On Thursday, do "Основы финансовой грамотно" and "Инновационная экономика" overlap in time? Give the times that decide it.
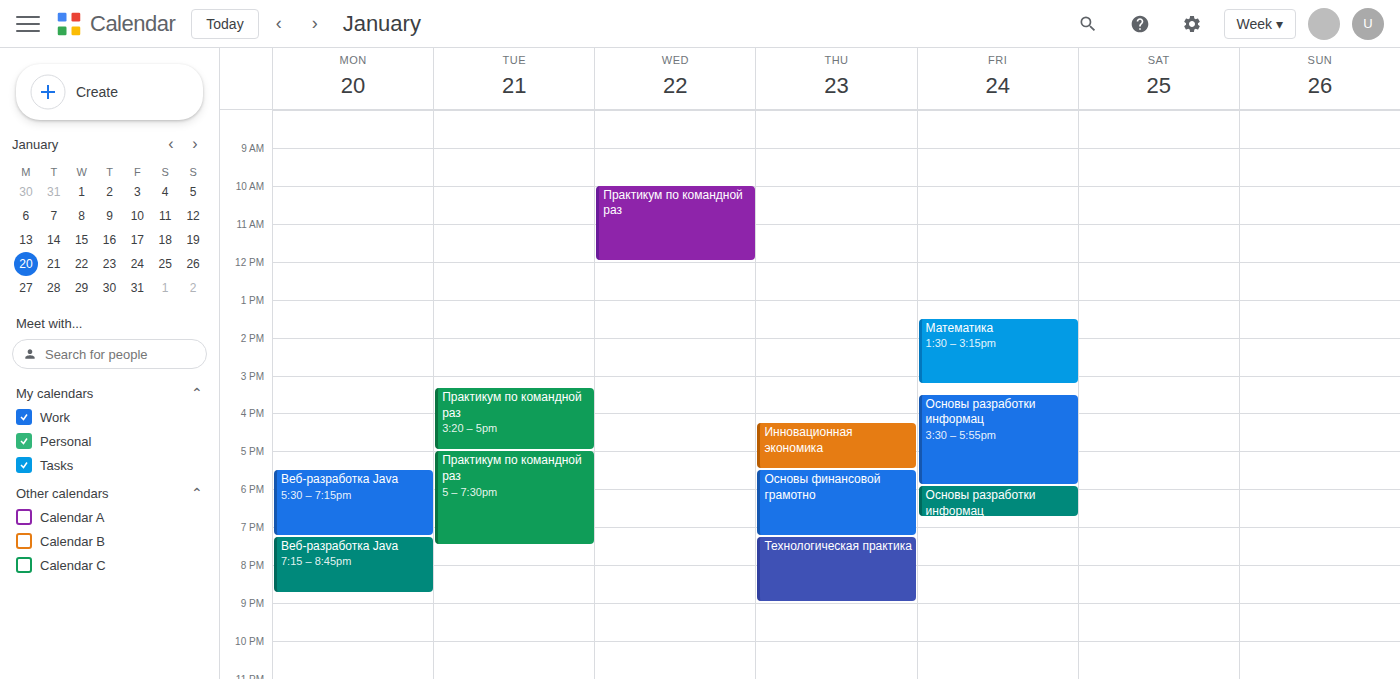
"Инновационная экономика" ends at 5:30 PM, exactly when "Основы финансовой грамотно" starts -- they touch but do not overlap.